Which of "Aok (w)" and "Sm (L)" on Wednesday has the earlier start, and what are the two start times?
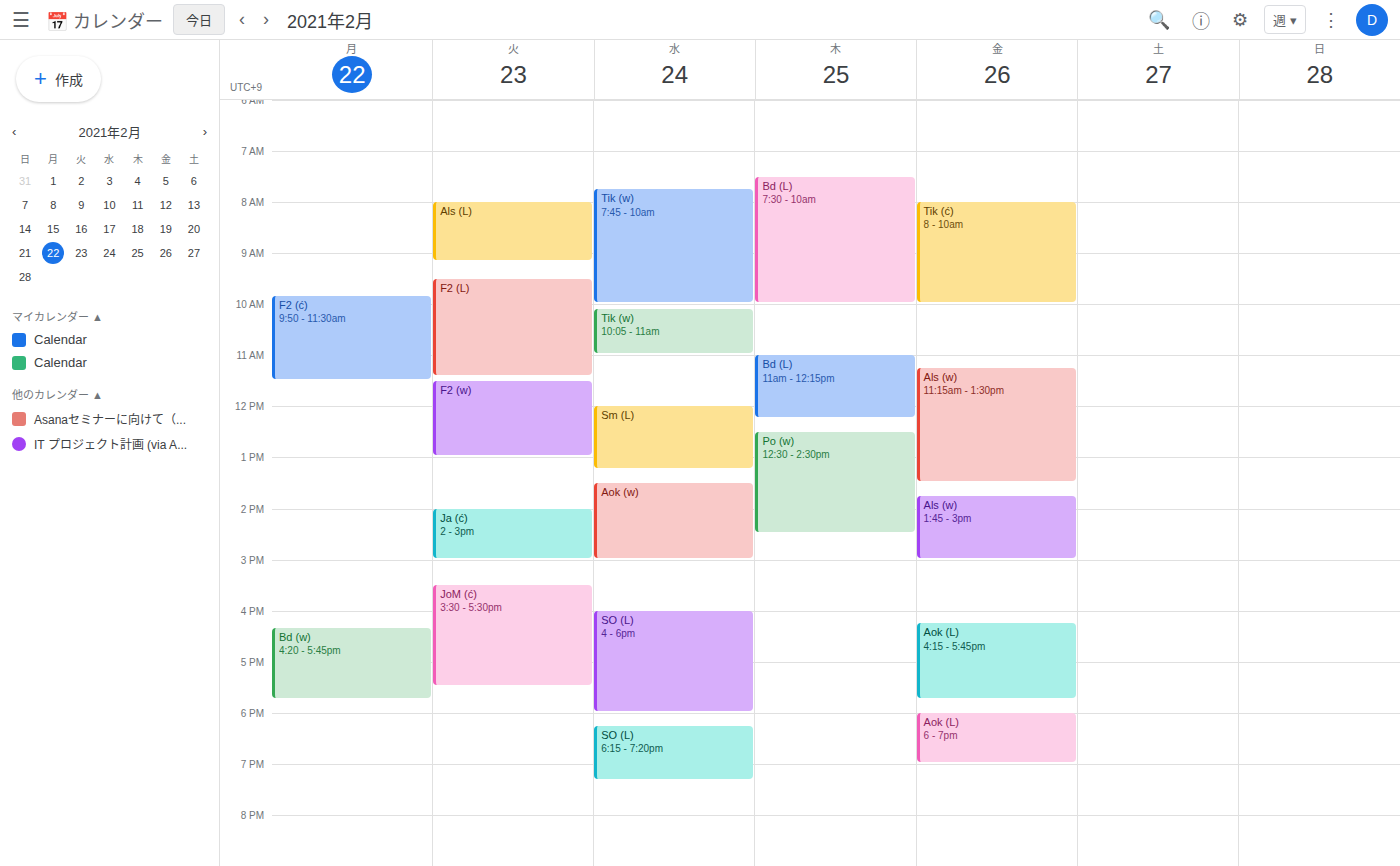
"Sm (L)" 12:00 PM; "Aok (w)" 1:30 PM.